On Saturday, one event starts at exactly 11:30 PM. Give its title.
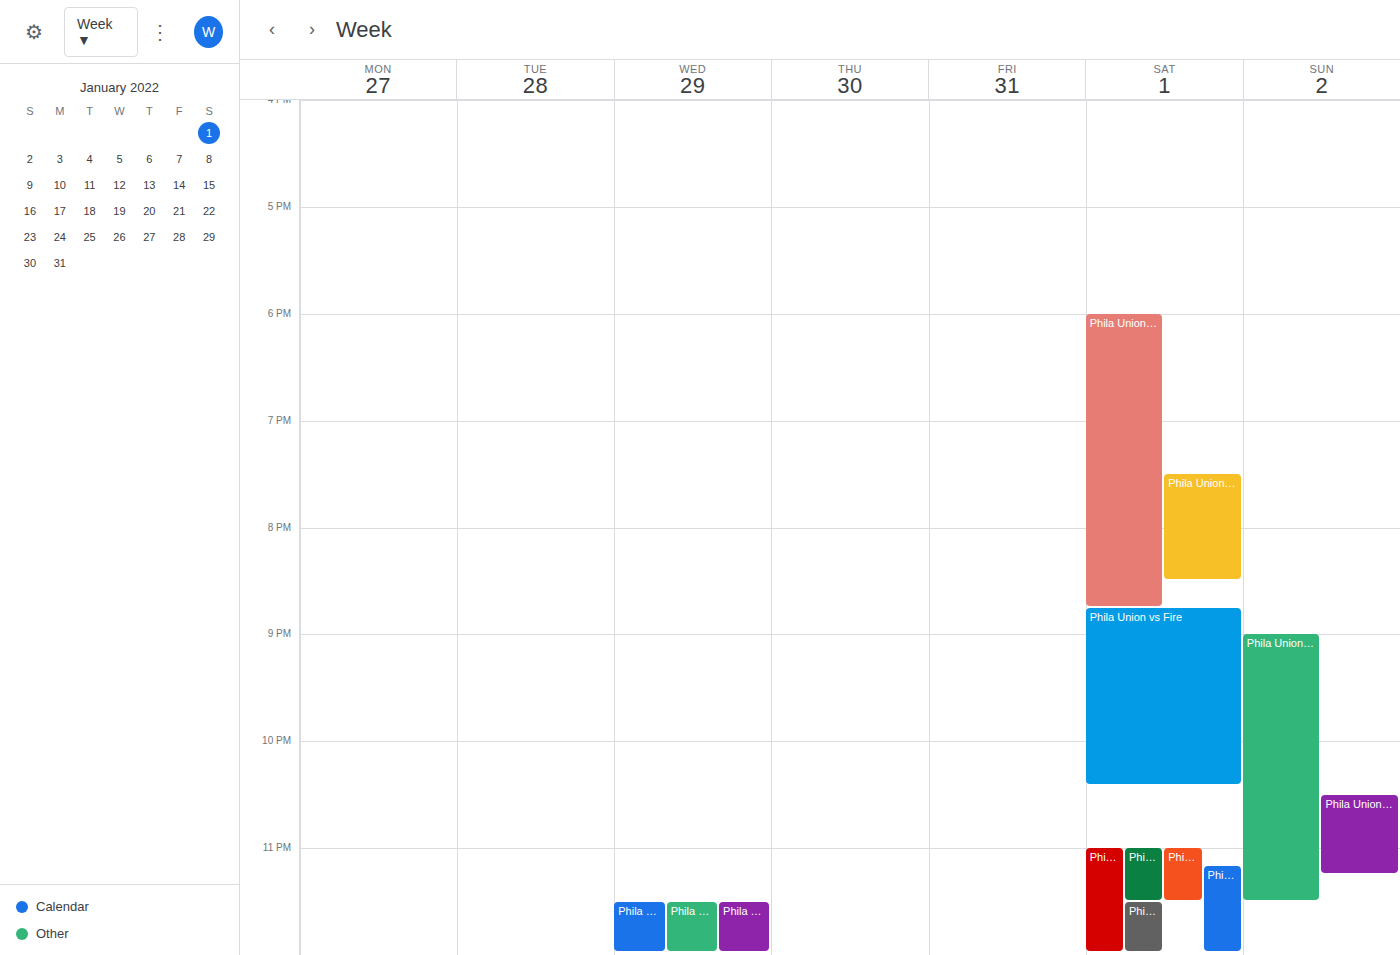
"Phila Union vs D.C. United"